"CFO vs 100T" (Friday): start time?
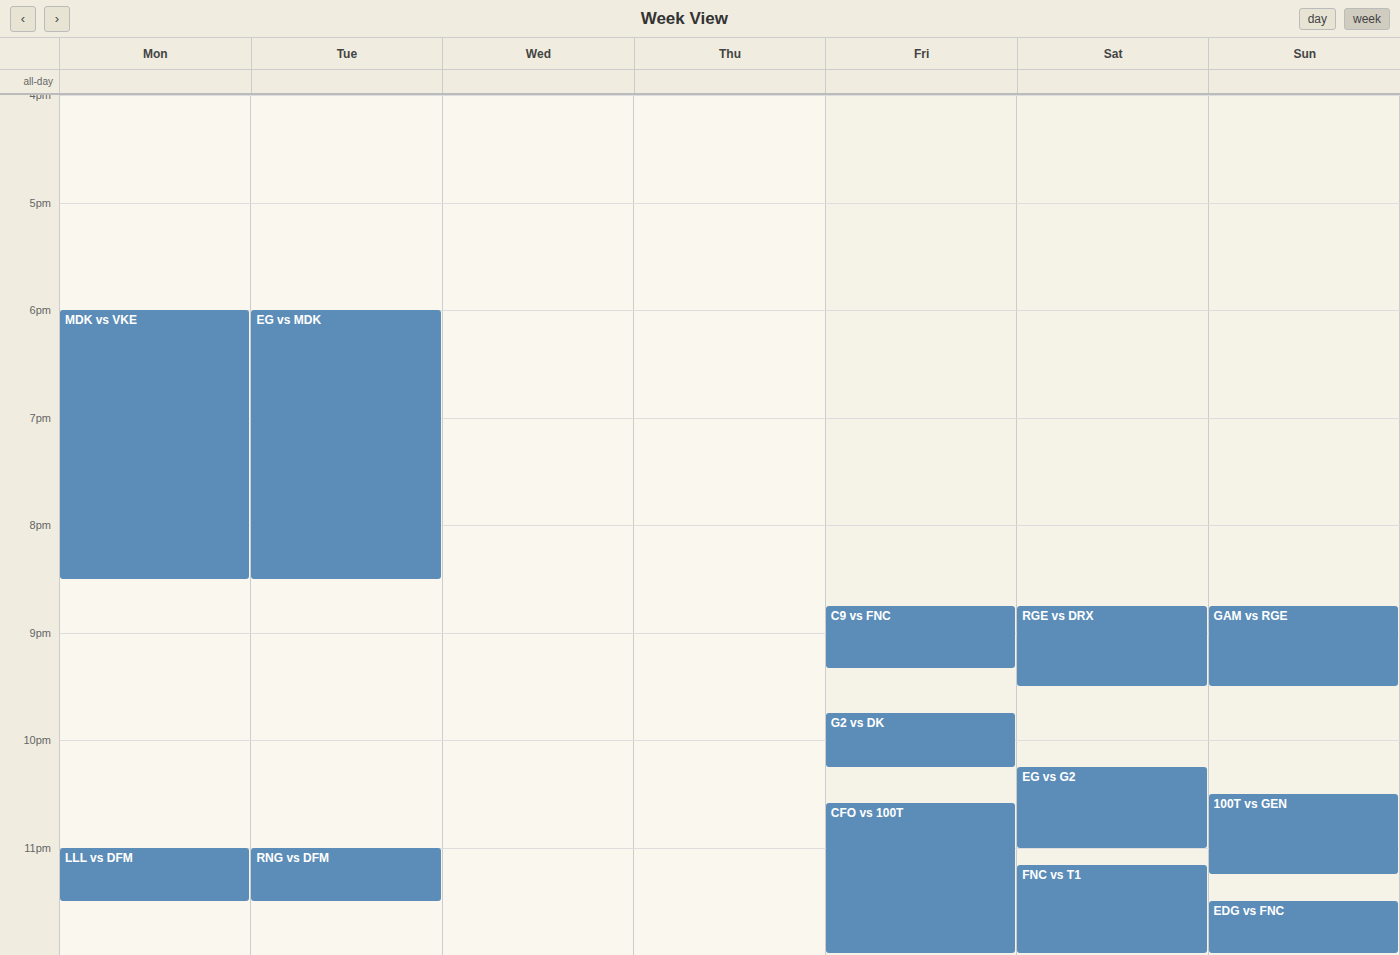
10:35 PM